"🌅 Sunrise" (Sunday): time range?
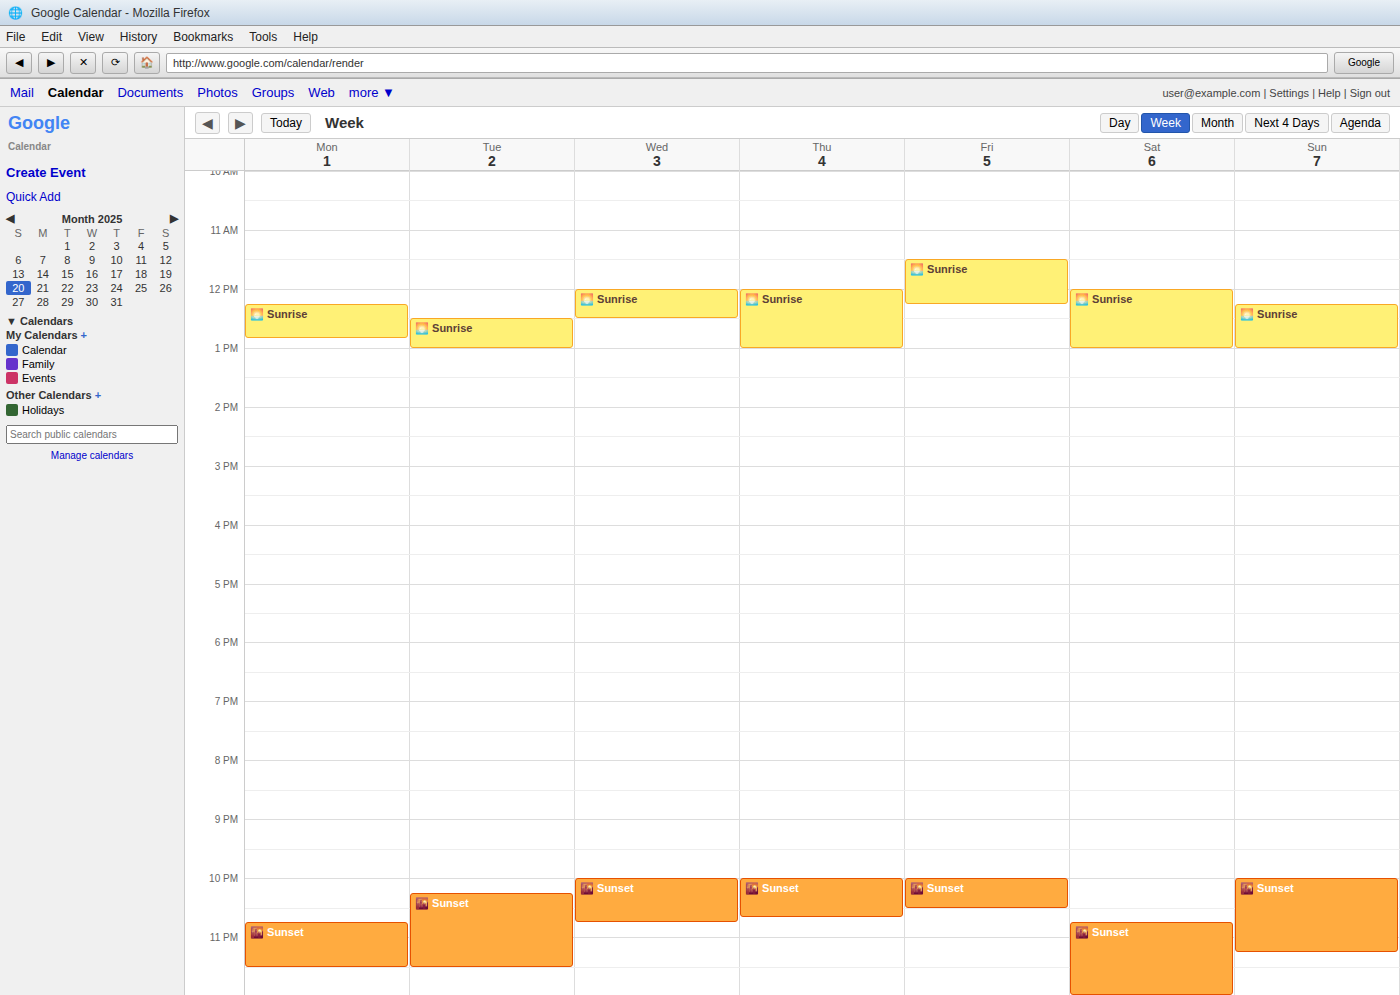
12:15 to 13:00